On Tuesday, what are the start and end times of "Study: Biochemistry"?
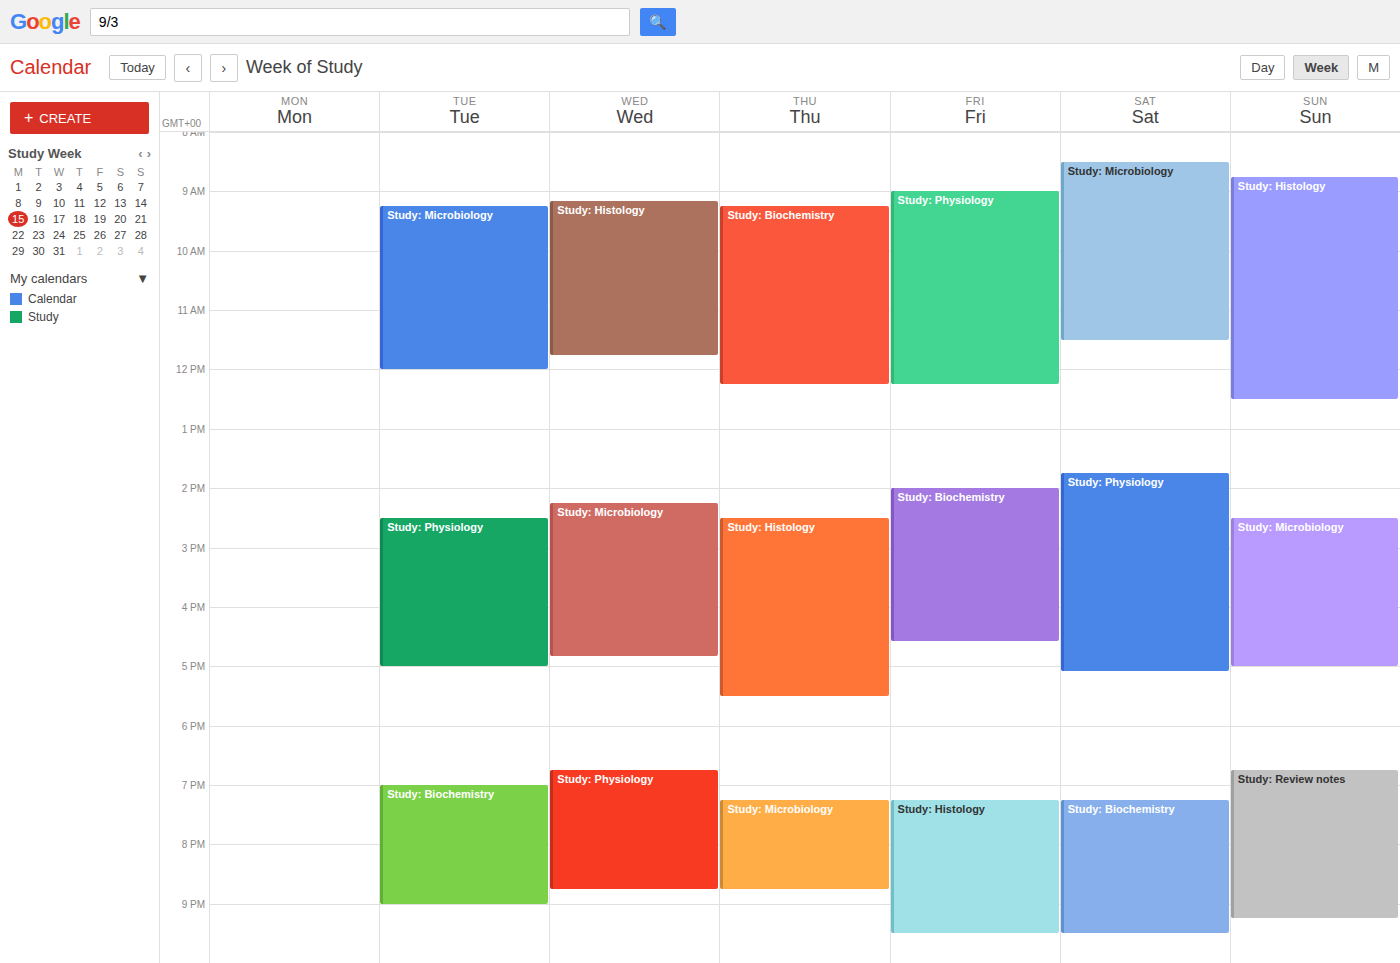
7:00 PM to 9:00 PM